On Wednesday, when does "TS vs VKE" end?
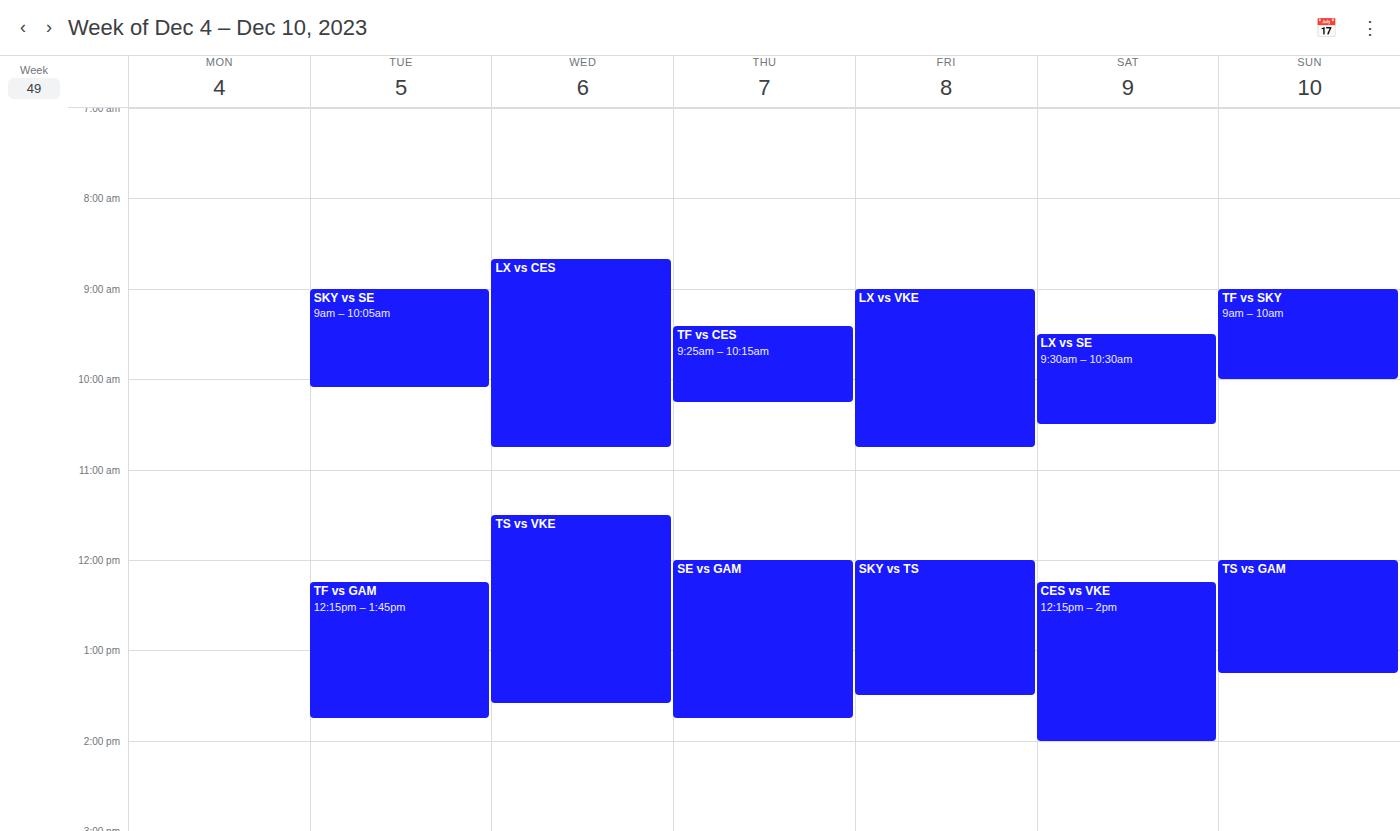
1:35 PM